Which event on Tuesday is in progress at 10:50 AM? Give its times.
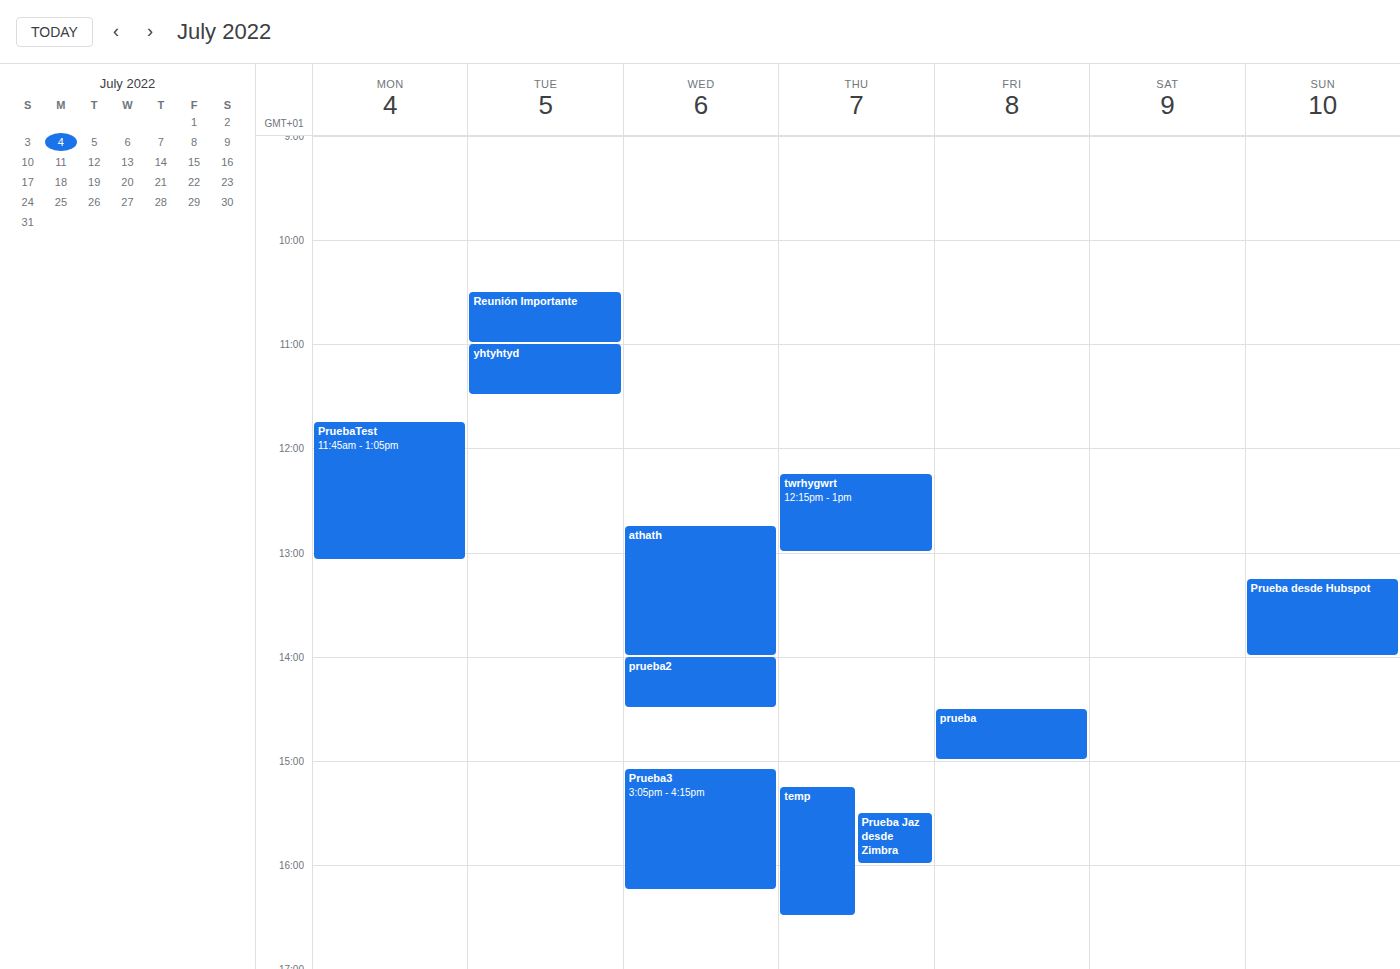
"Reunión Importante", 10:30 AM to 11:00 AM